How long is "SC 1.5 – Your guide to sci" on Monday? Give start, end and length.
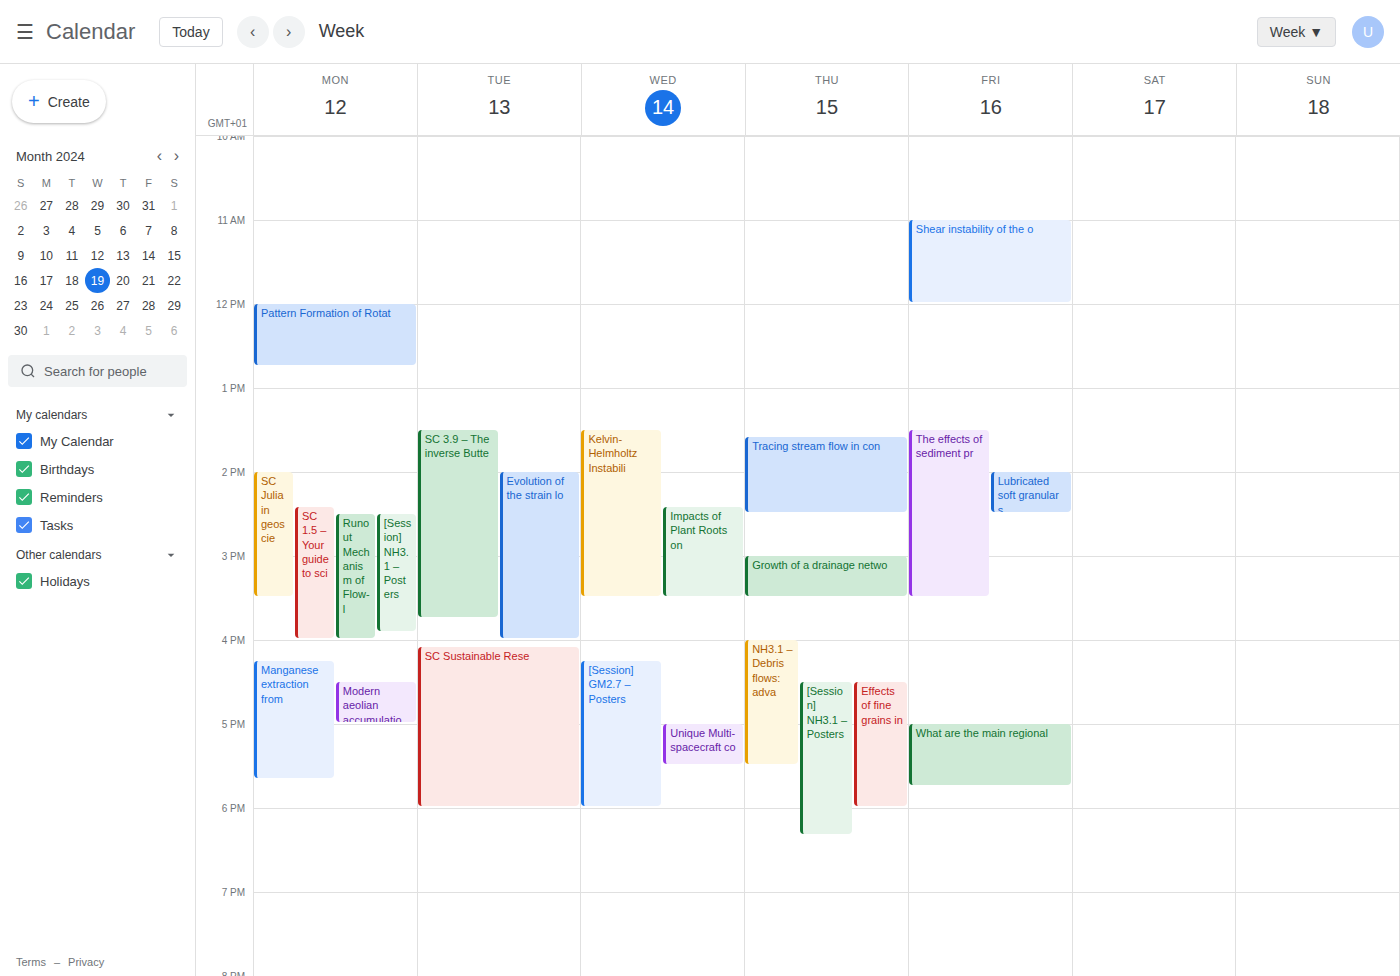
14:25 to 16:00, 1 hour 35 minutes